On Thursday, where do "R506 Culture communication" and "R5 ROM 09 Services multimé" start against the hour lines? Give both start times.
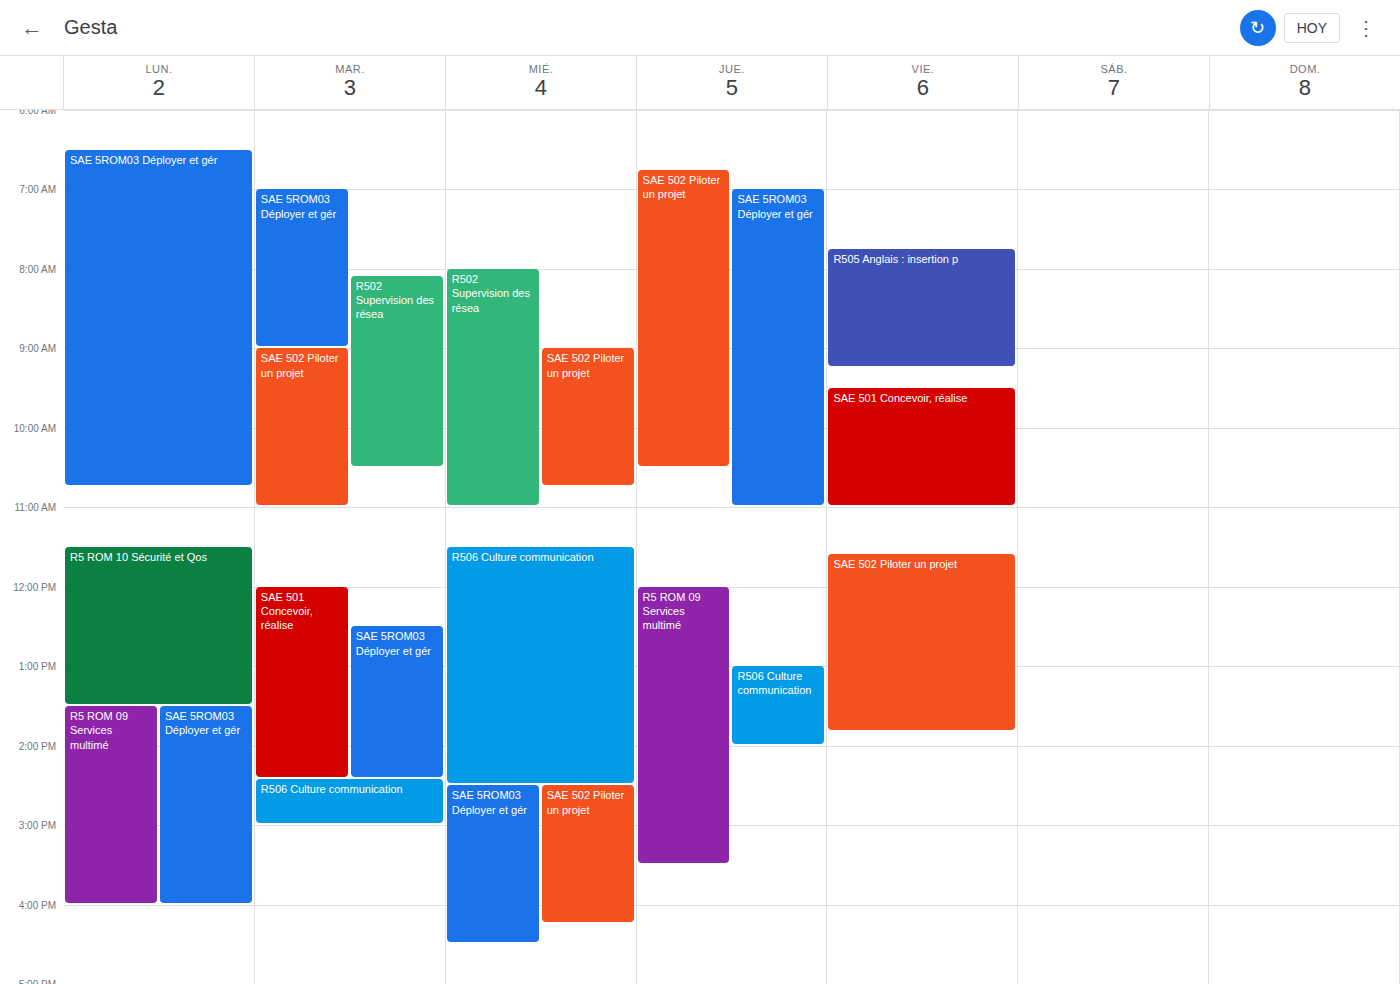
"R506 Culture communication": 1:00 PM, exactly on the 1 PM line. "R5 ROM 09 Services multimé": 12:00 PM, exactly on the 12 PM line.